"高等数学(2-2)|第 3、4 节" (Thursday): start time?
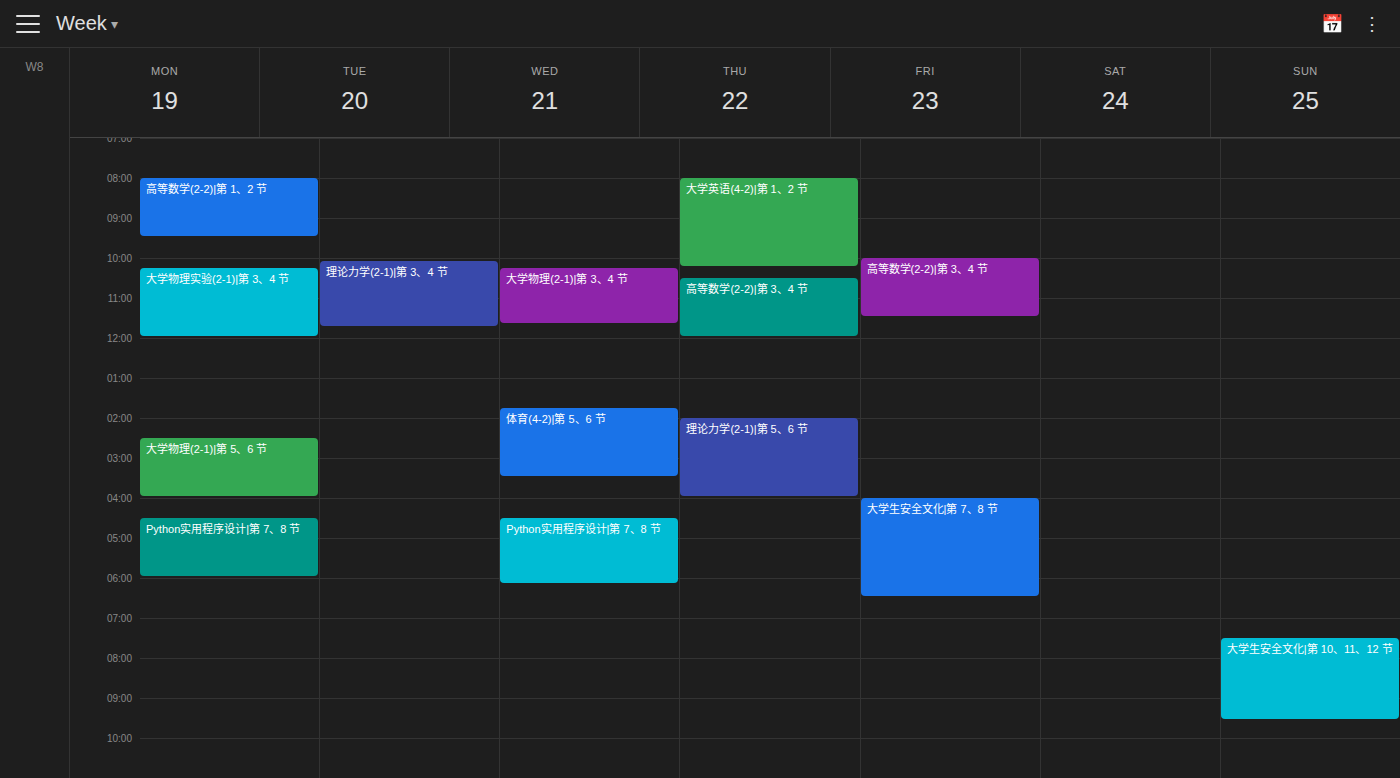
10:30